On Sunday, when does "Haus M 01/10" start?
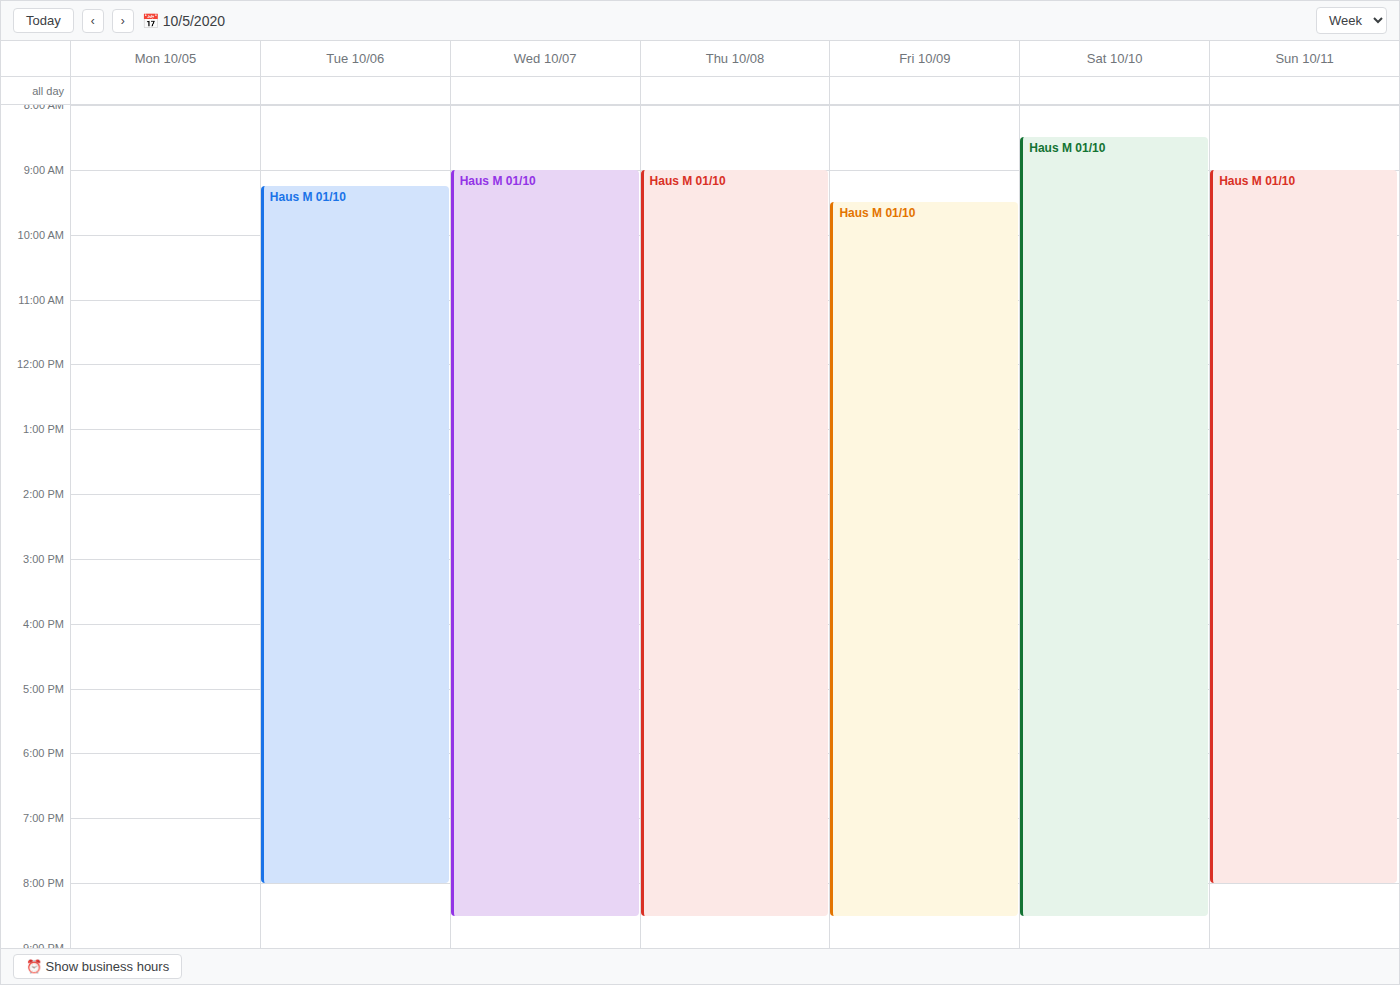
9:00 AM